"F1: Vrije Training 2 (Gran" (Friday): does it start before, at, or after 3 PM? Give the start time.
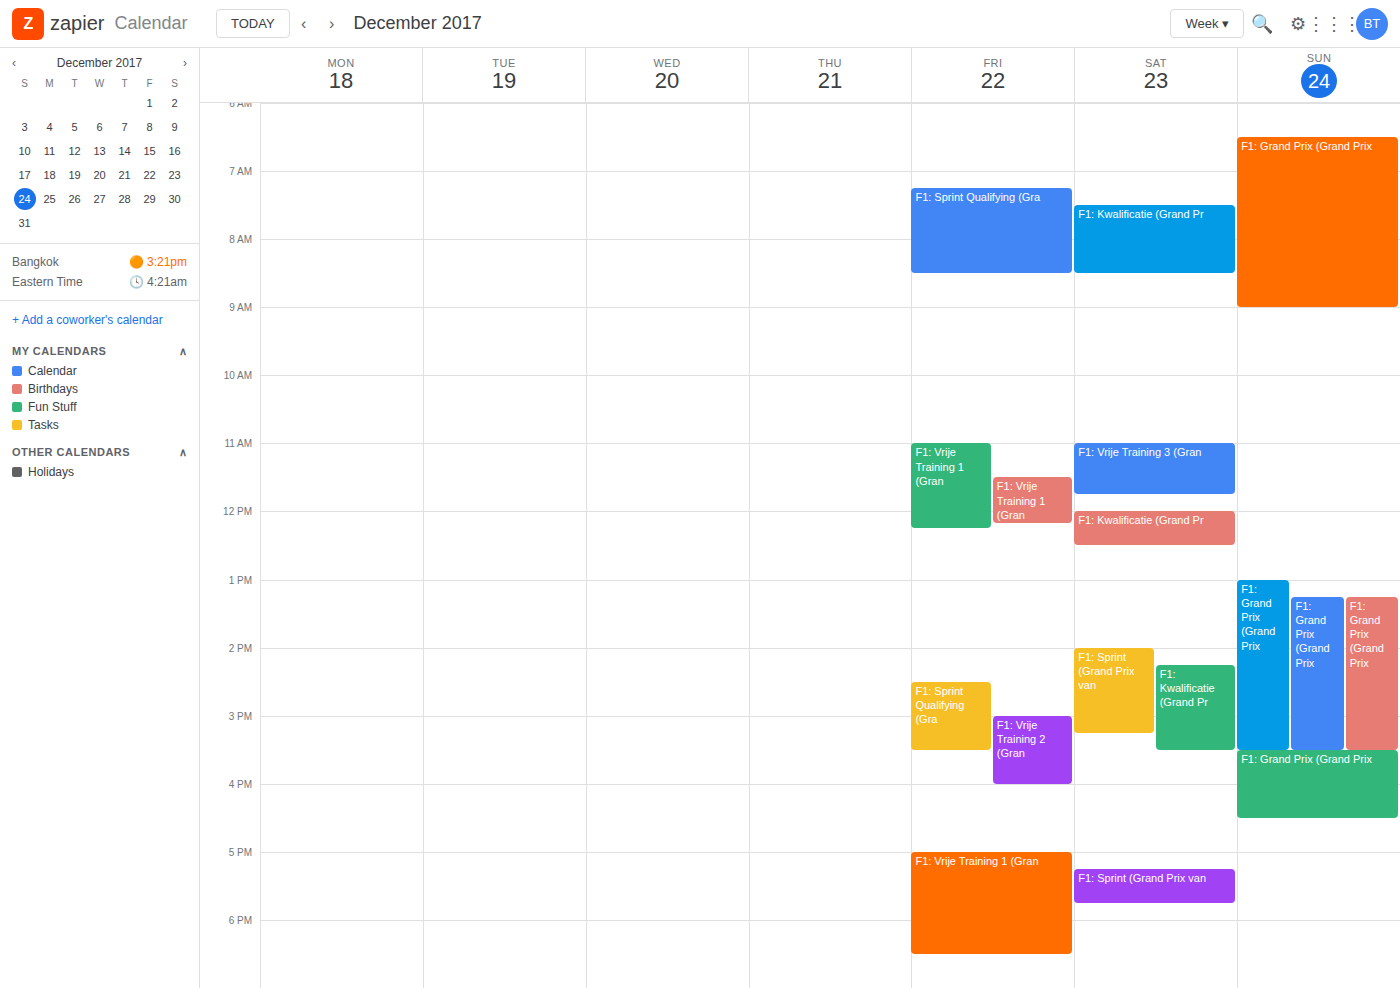
3:00 PM -- exactly at 3 PM, on the 3 PM line.